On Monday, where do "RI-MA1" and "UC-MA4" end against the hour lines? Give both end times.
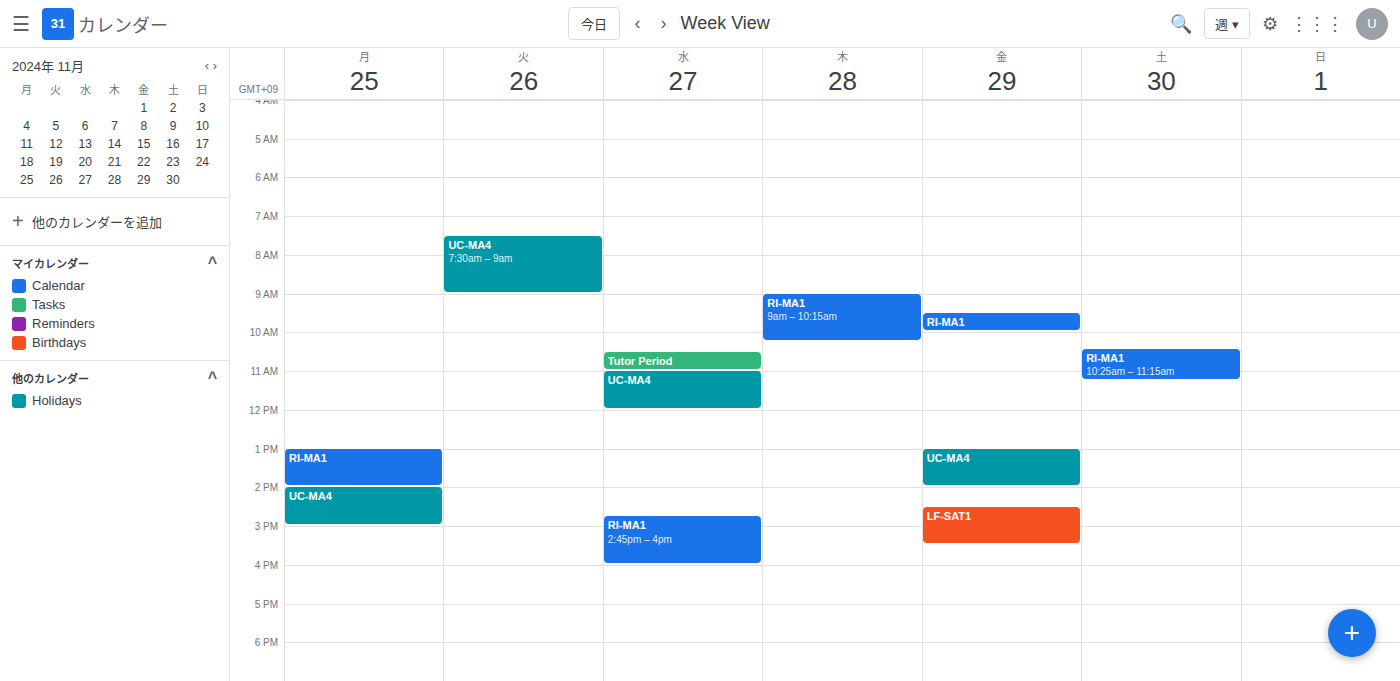
"RI-MA1": 2:00 PM, exactly on the 2 PM line. "UC-MA4": 3:00 PM, exactly on the 3 PM line.